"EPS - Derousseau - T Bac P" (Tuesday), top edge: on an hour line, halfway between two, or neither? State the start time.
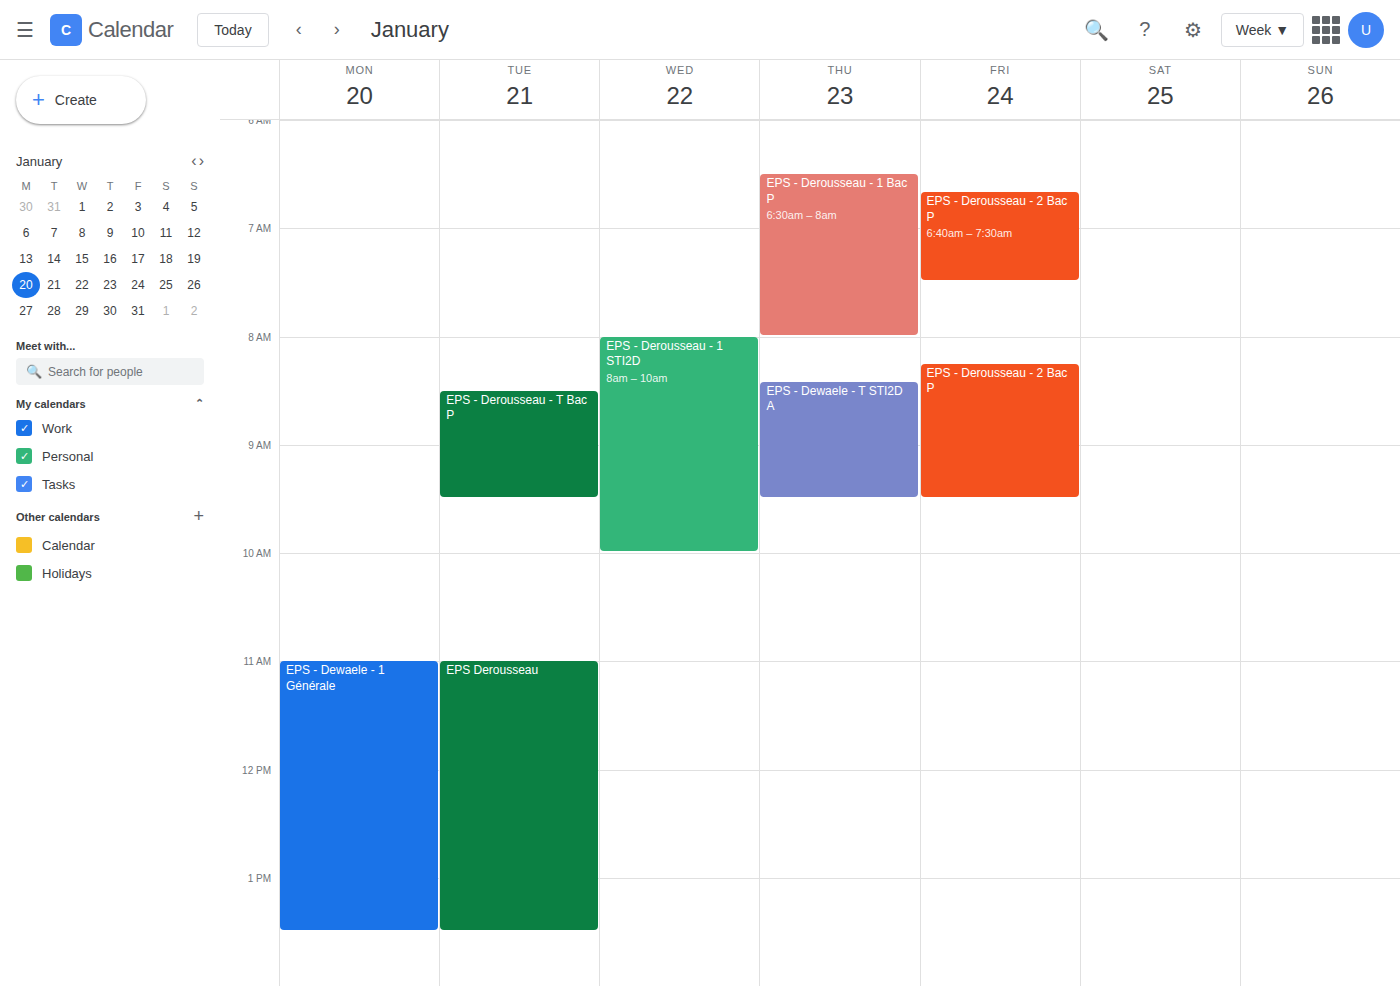
8:30 AM -- halfway between the 8 AM and 9 AM lines.